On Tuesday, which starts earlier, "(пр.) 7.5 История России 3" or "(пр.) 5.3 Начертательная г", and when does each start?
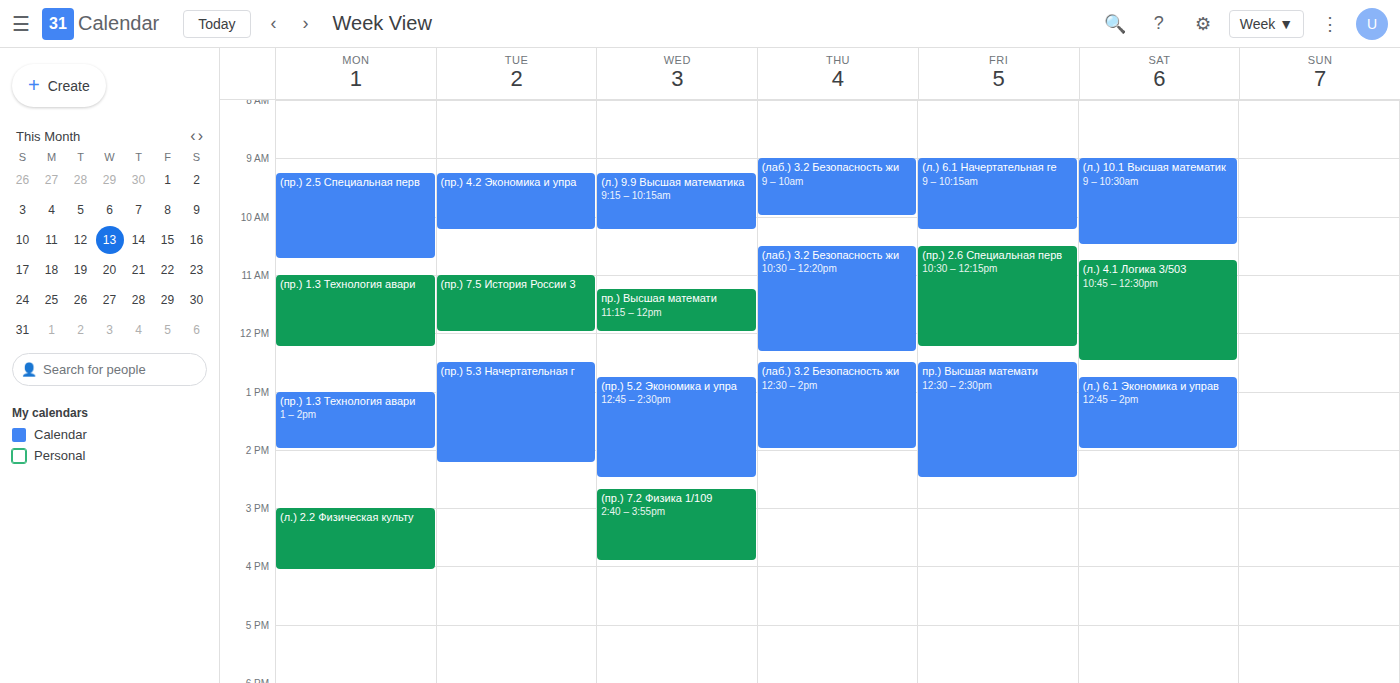
"(пр.) 7.5 История России 3" 11:00 AM; "(пр.) 5.3 Начертательная г" 12:30 PM.